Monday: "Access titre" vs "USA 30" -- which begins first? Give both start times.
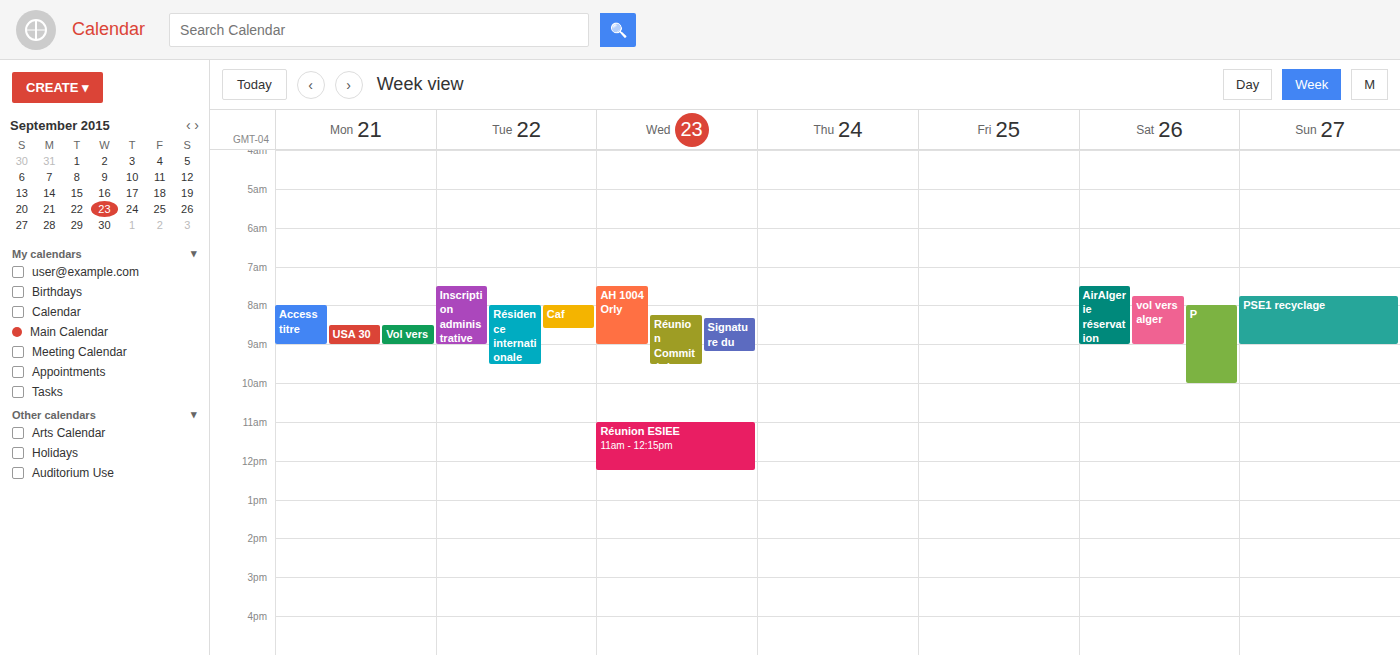
"Access titre" 8:00 AM; "USA 30" 8:30 AM.